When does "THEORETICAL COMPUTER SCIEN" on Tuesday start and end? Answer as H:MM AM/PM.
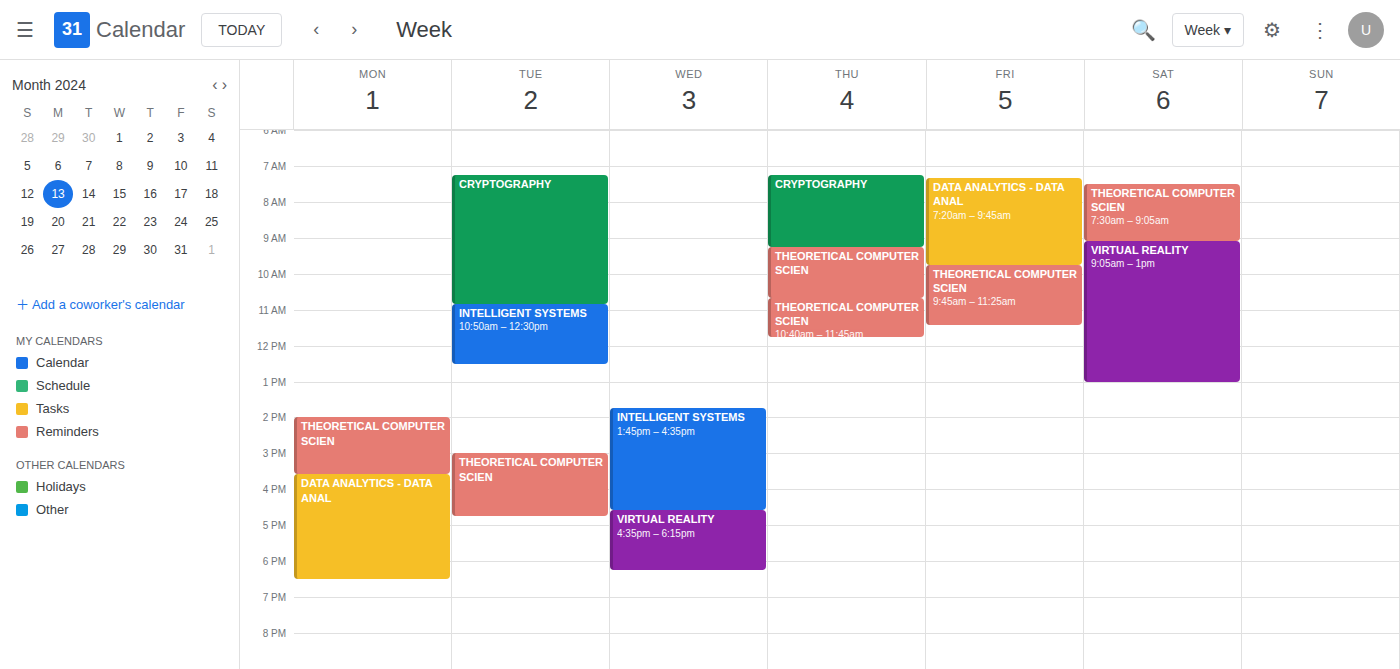
3:00 PM to 4:45 PM